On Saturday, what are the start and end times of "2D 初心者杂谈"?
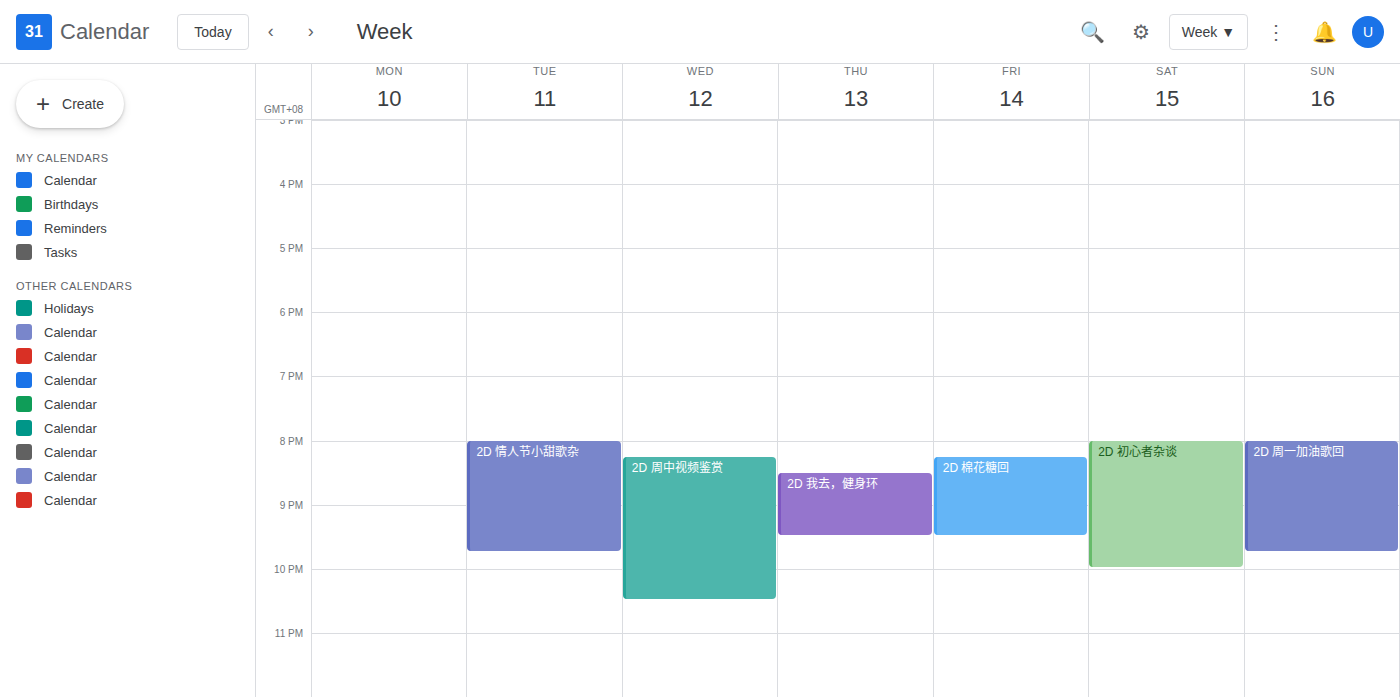
8:00 PM to 10:00 PM